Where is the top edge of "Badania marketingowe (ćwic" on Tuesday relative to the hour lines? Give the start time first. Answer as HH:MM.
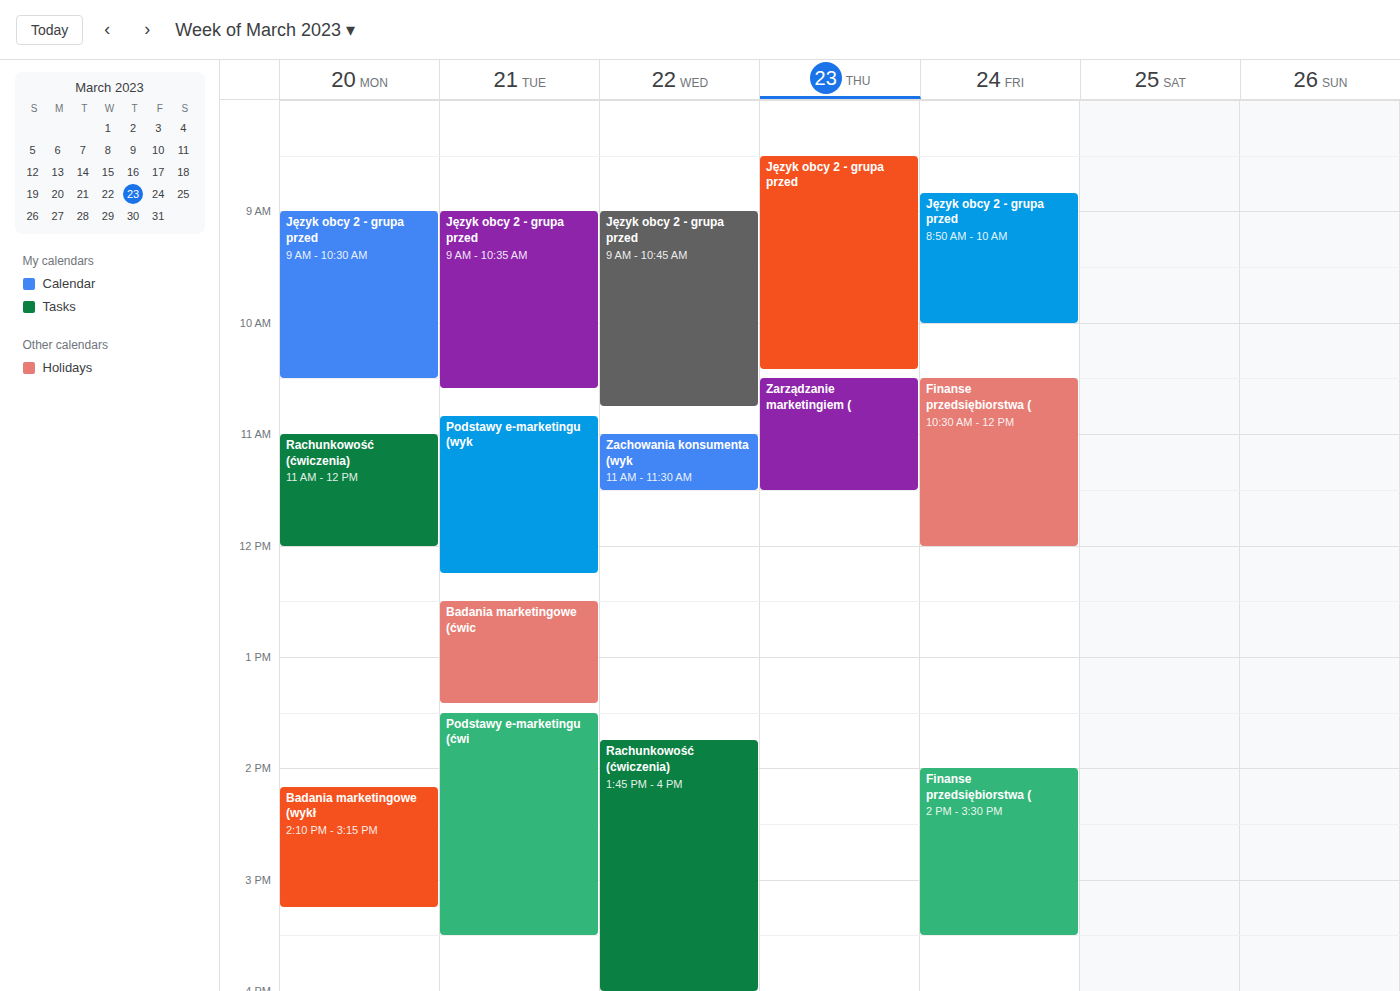
12:30 -- halfway between the 12:00 and 13:00 lines.